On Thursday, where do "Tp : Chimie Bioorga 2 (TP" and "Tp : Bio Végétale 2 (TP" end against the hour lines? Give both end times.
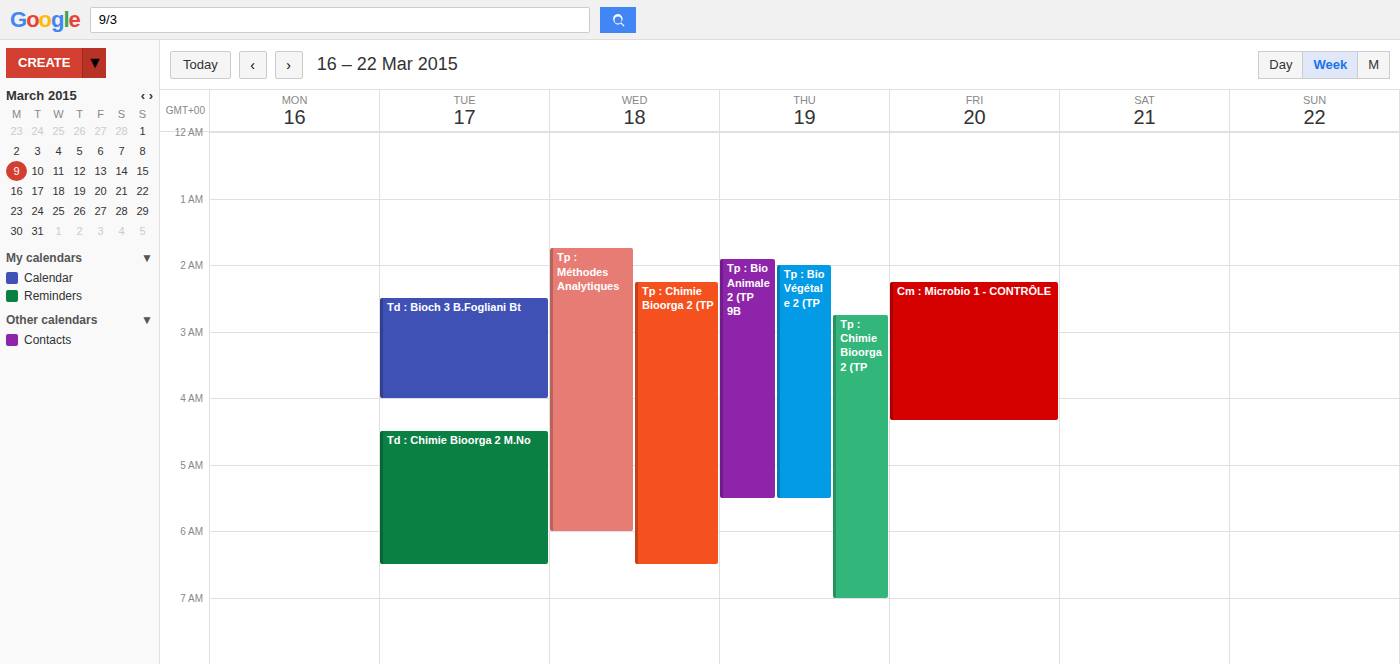
"Tp : Chimie Bioorga 2 (TP": 7:00 AM, exactly on the 7 AM line. "Tp : Bio Végétale 2 (TP": 5:30 AM, halfway between the 5 AM and 6 AM lines.